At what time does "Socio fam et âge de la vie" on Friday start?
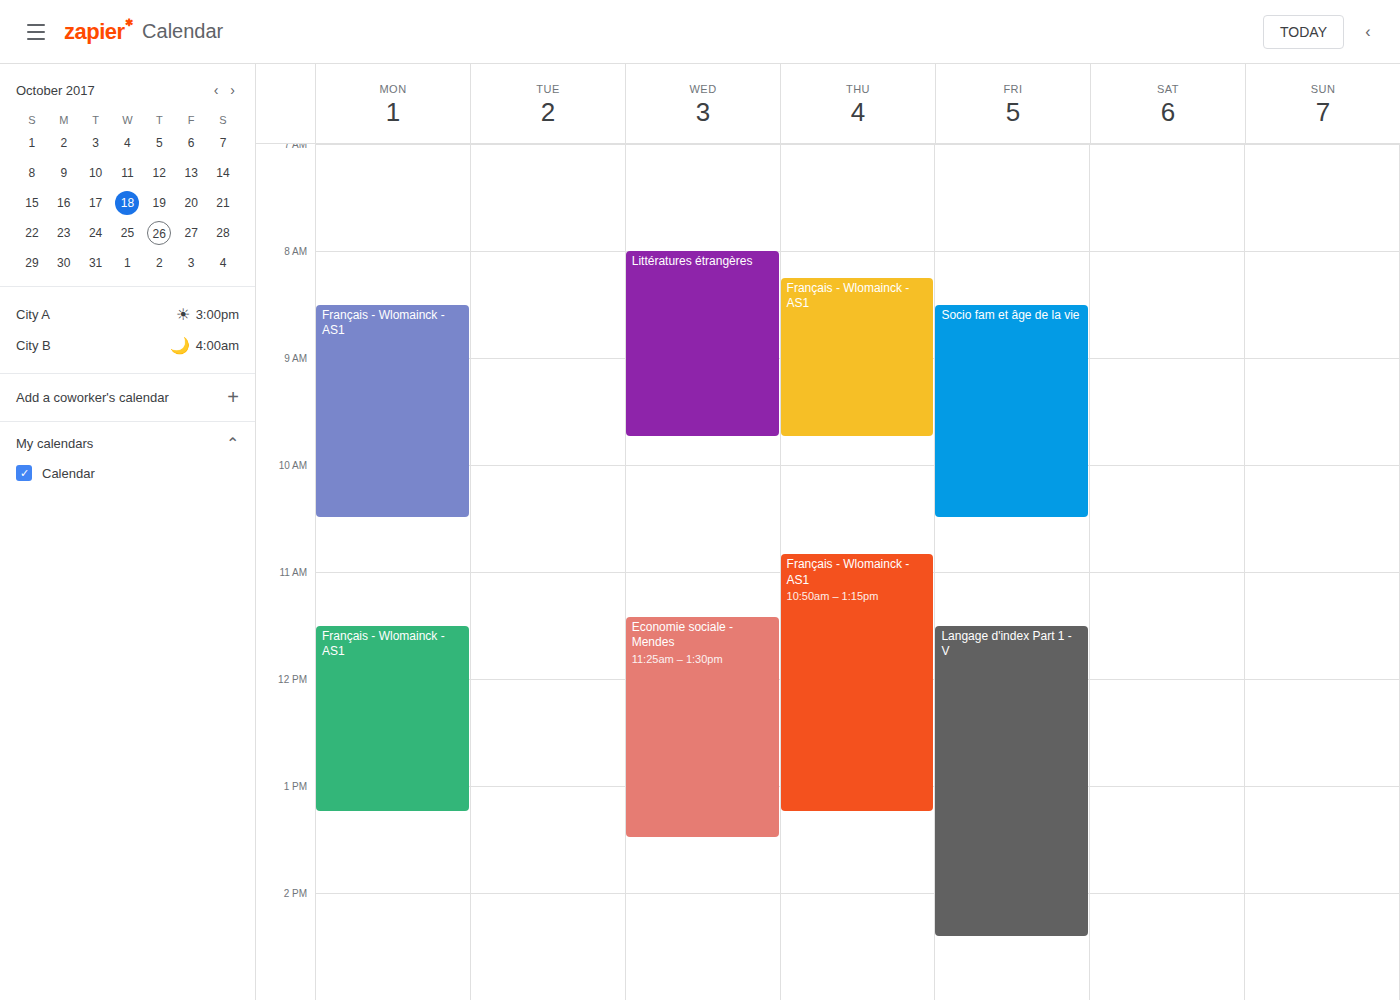
8:30 AM